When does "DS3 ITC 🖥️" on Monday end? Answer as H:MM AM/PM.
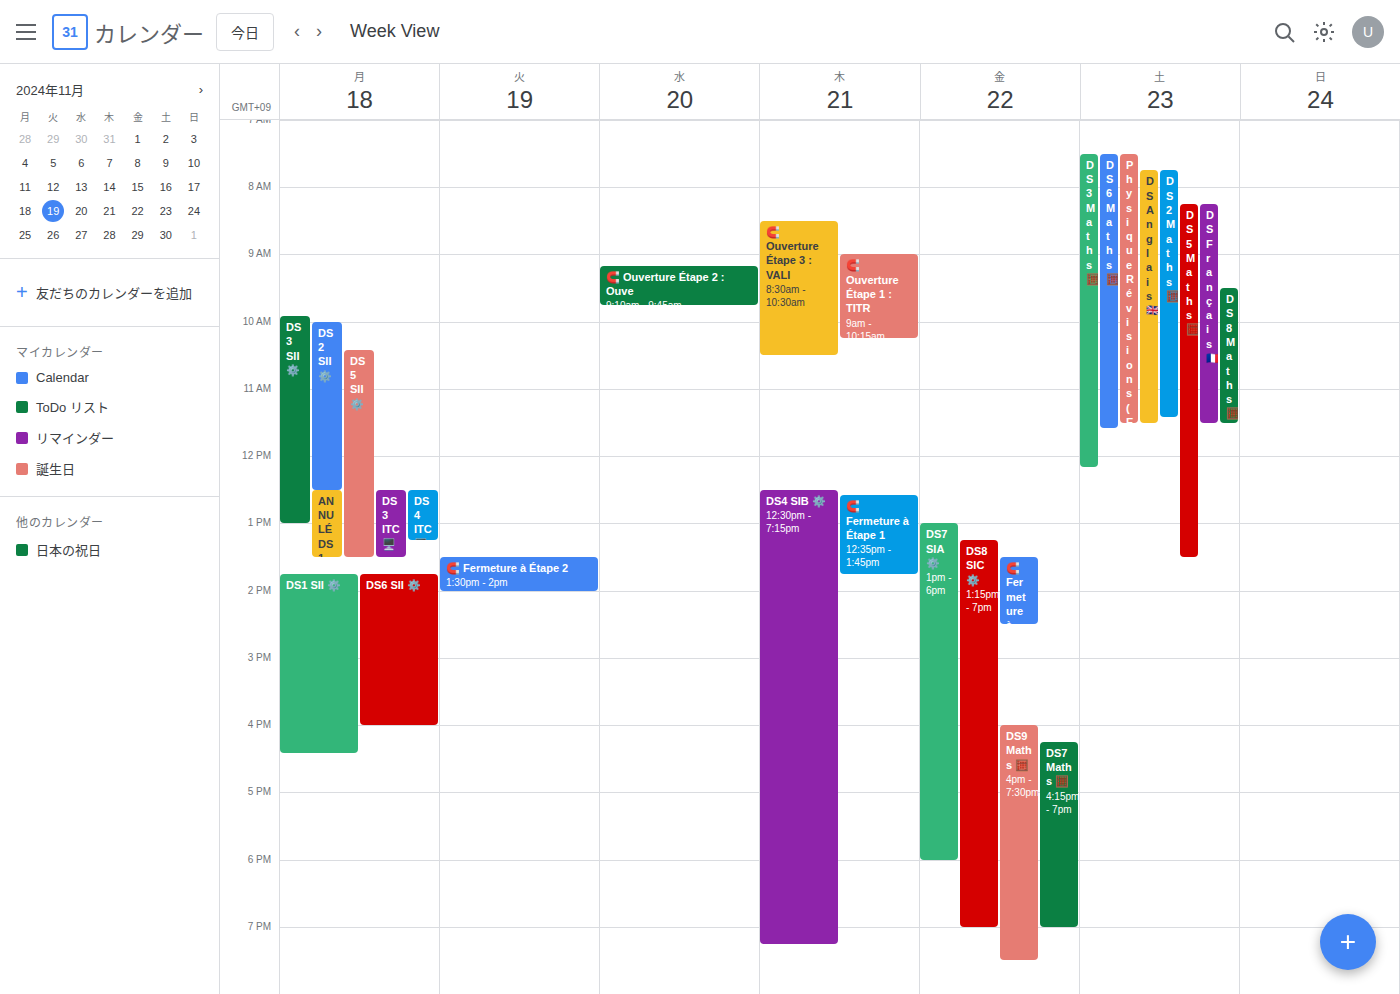
1:30 PM